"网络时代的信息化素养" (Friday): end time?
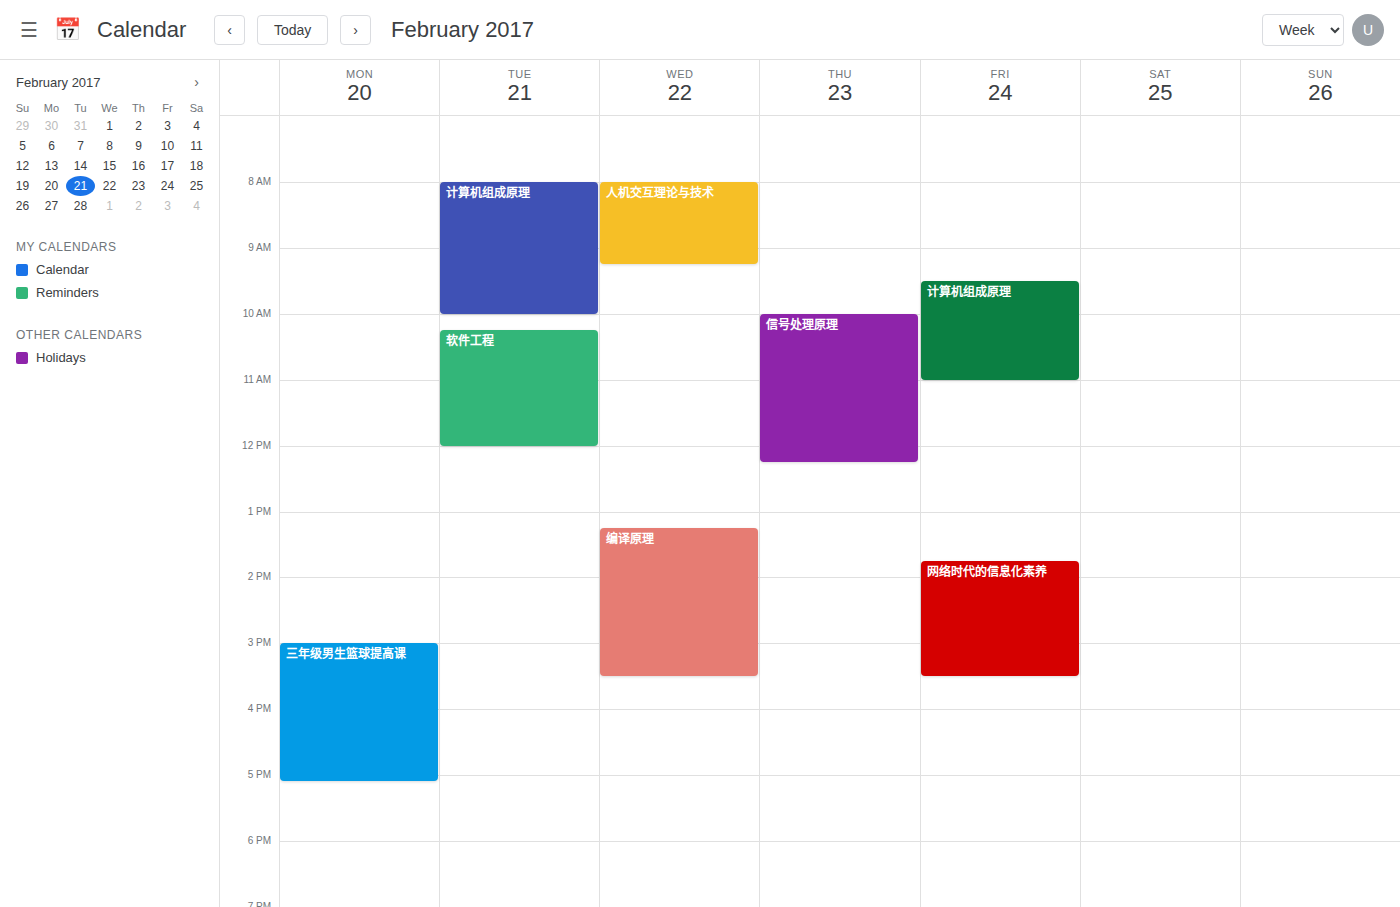
3:30 PM